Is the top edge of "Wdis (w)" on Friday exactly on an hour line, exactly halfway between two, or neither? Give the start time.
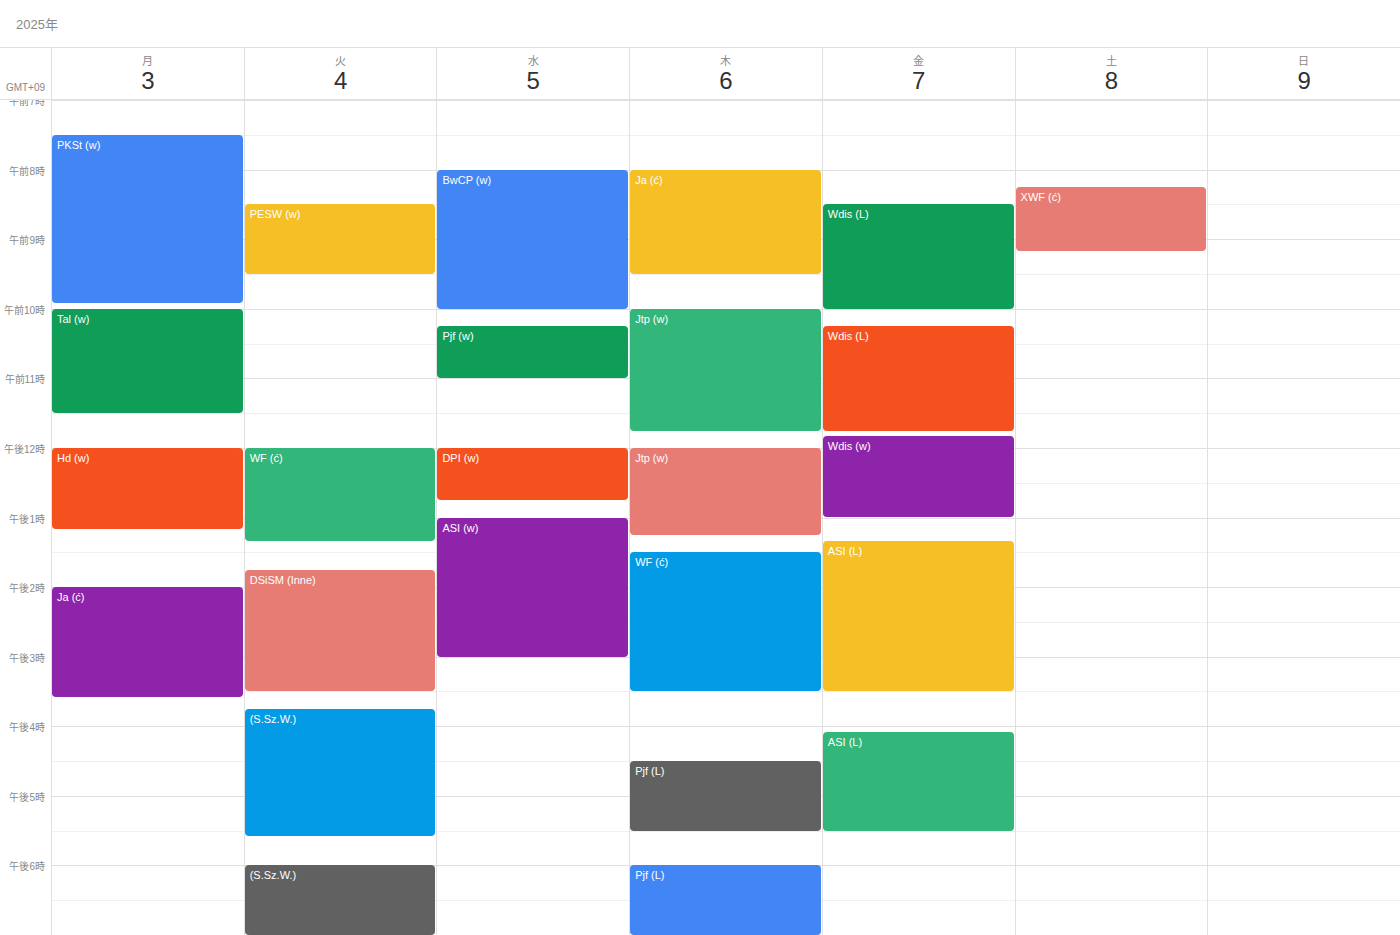
11:50 -- neither: 50 minutes below the 11:00 line and 10 minutes above the 12:00 line.